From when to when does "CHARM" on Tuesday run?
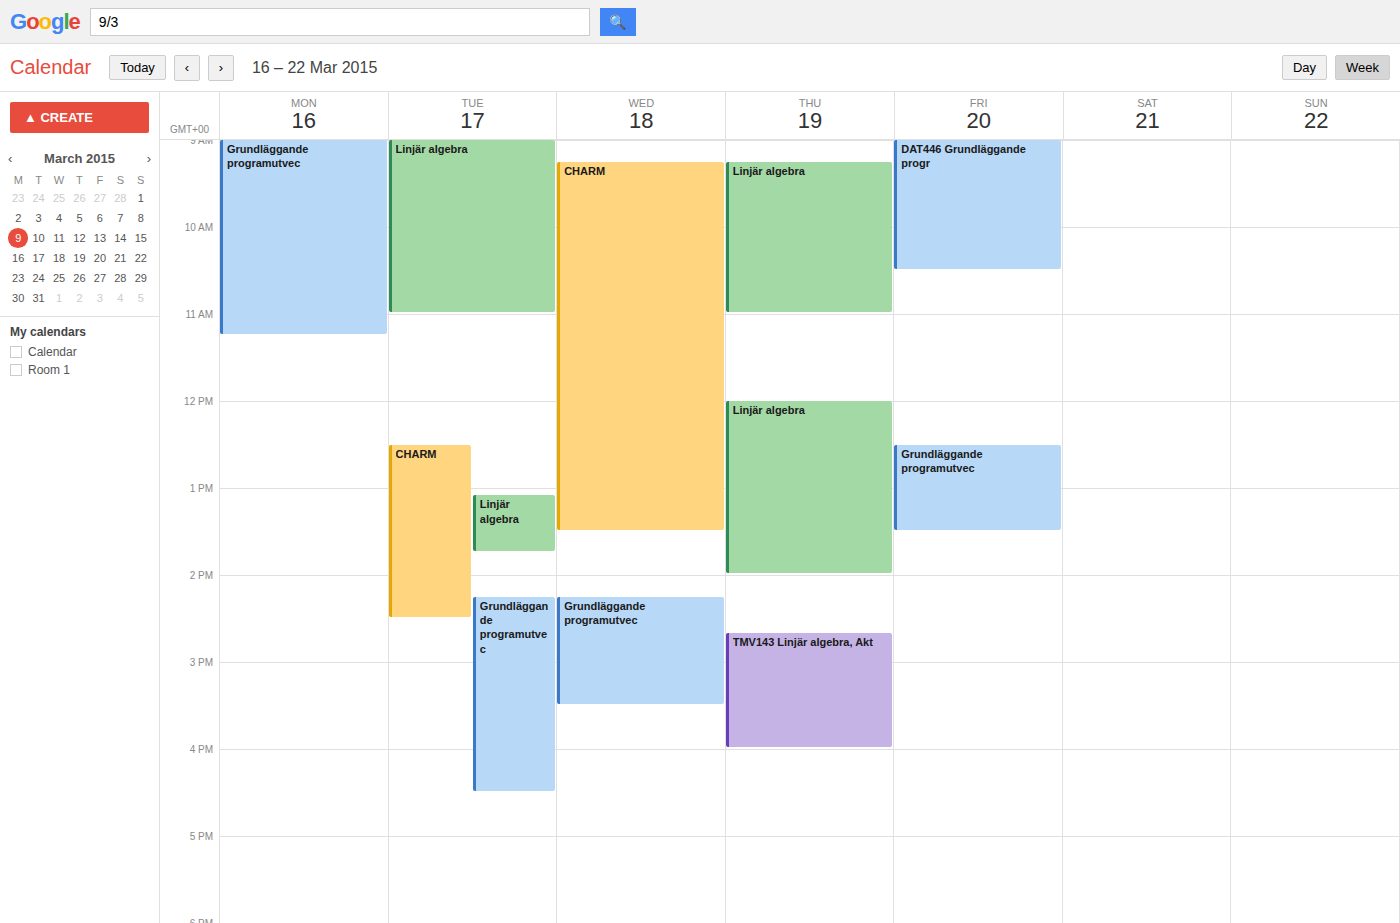
12:30 PM to 2:30 PM